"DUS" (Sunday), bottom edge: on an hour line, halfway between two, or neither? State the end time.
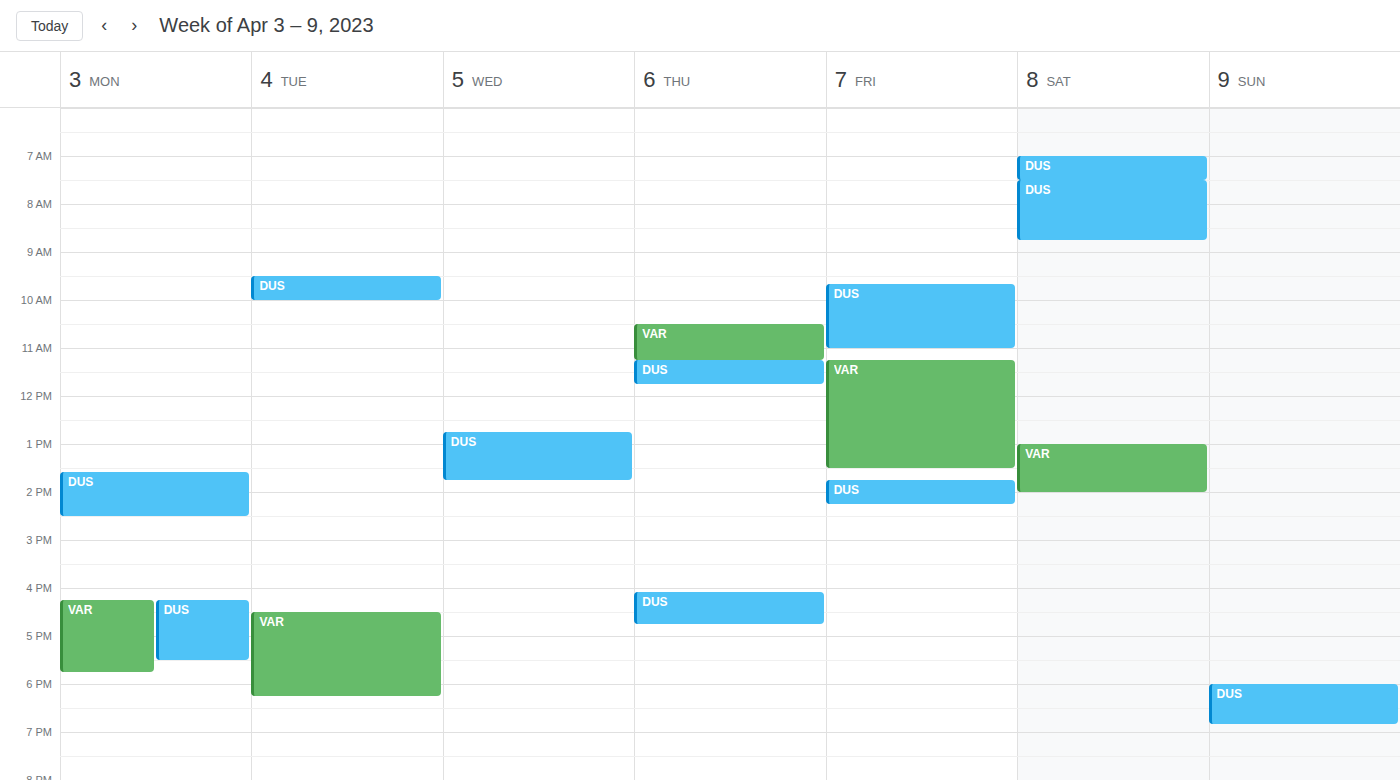
6:50 PM -- neither: 50 minutes below the 6 PM line and 10 minutes above the 7 PM line.